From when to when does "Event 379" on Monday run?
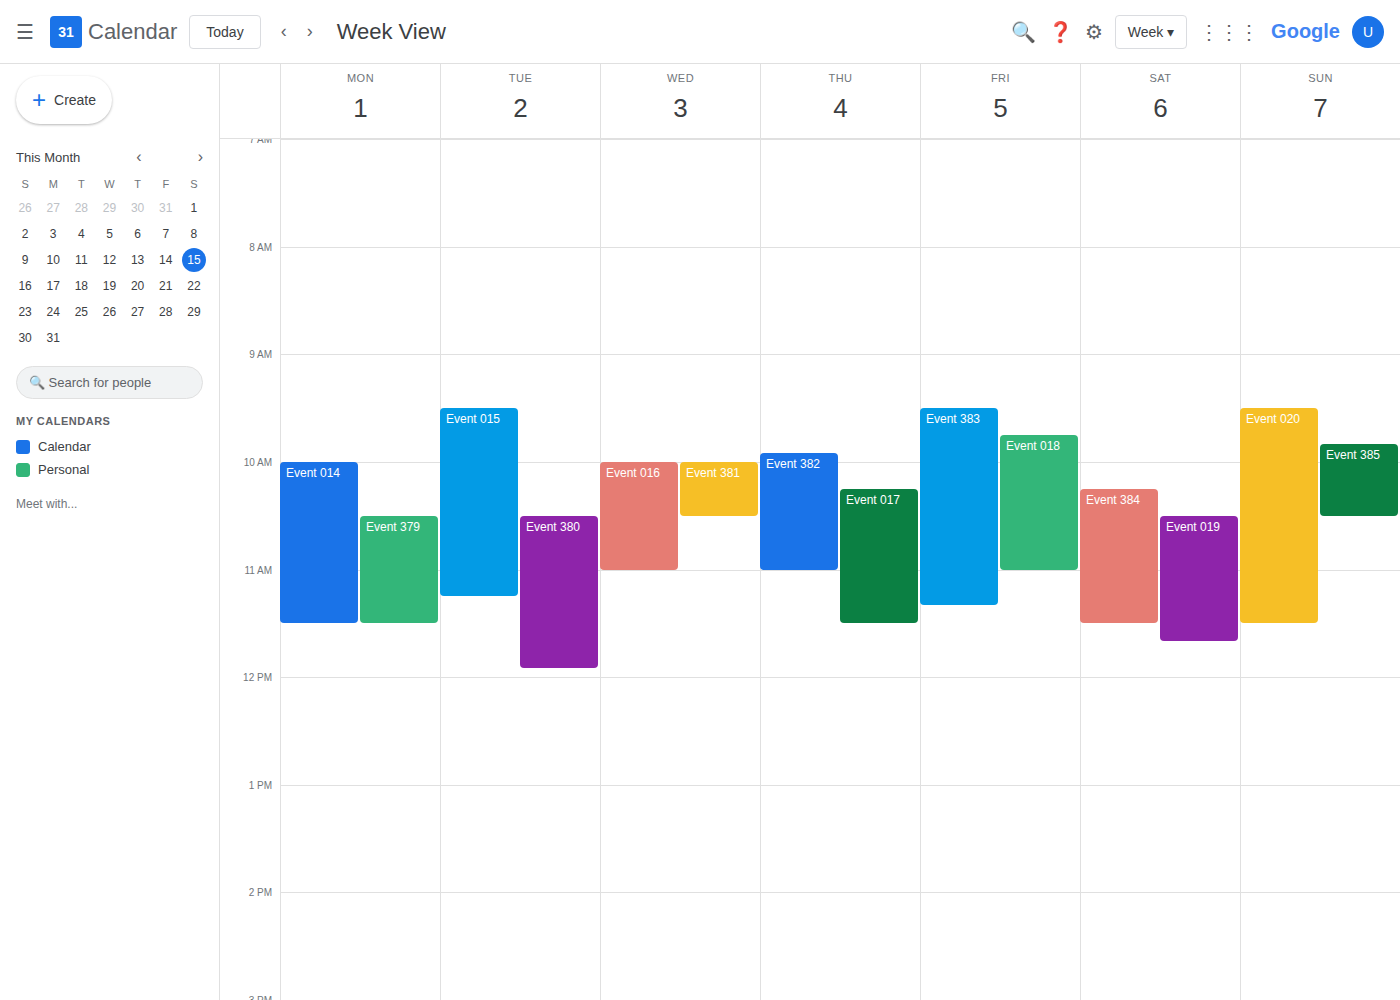
10:30 AM to 11:30 AM